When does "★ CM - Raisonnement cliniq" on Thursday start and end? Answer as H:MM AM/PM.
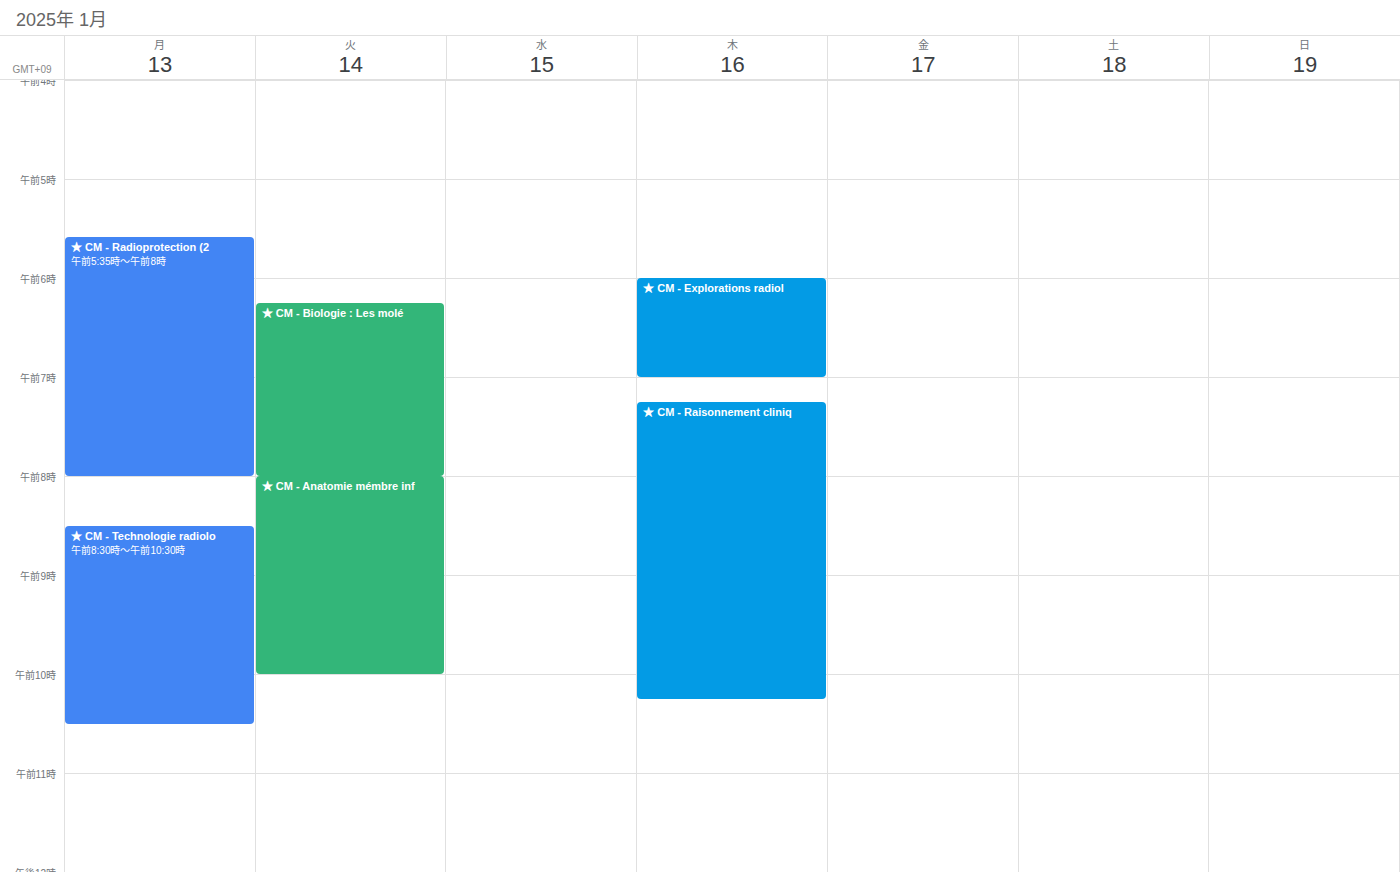
7:15 AM to 10:15 AM